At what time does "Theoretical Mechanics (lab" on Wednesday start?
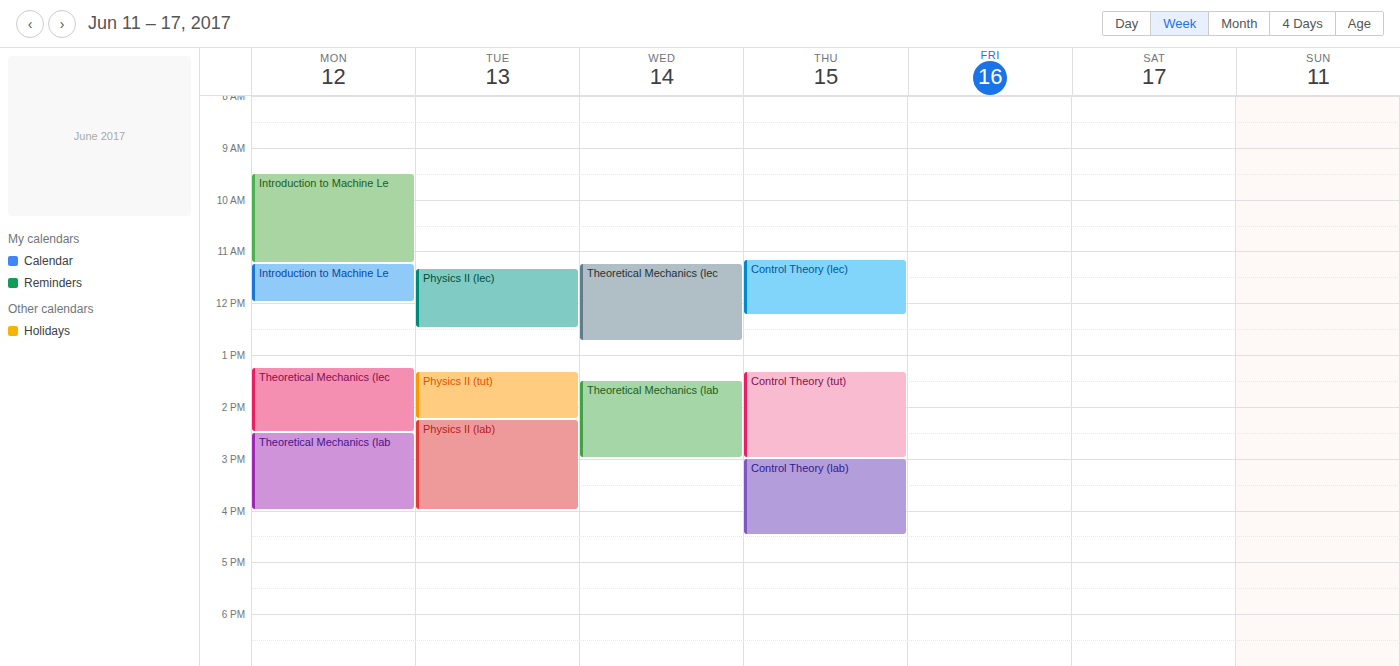
1:30 PM